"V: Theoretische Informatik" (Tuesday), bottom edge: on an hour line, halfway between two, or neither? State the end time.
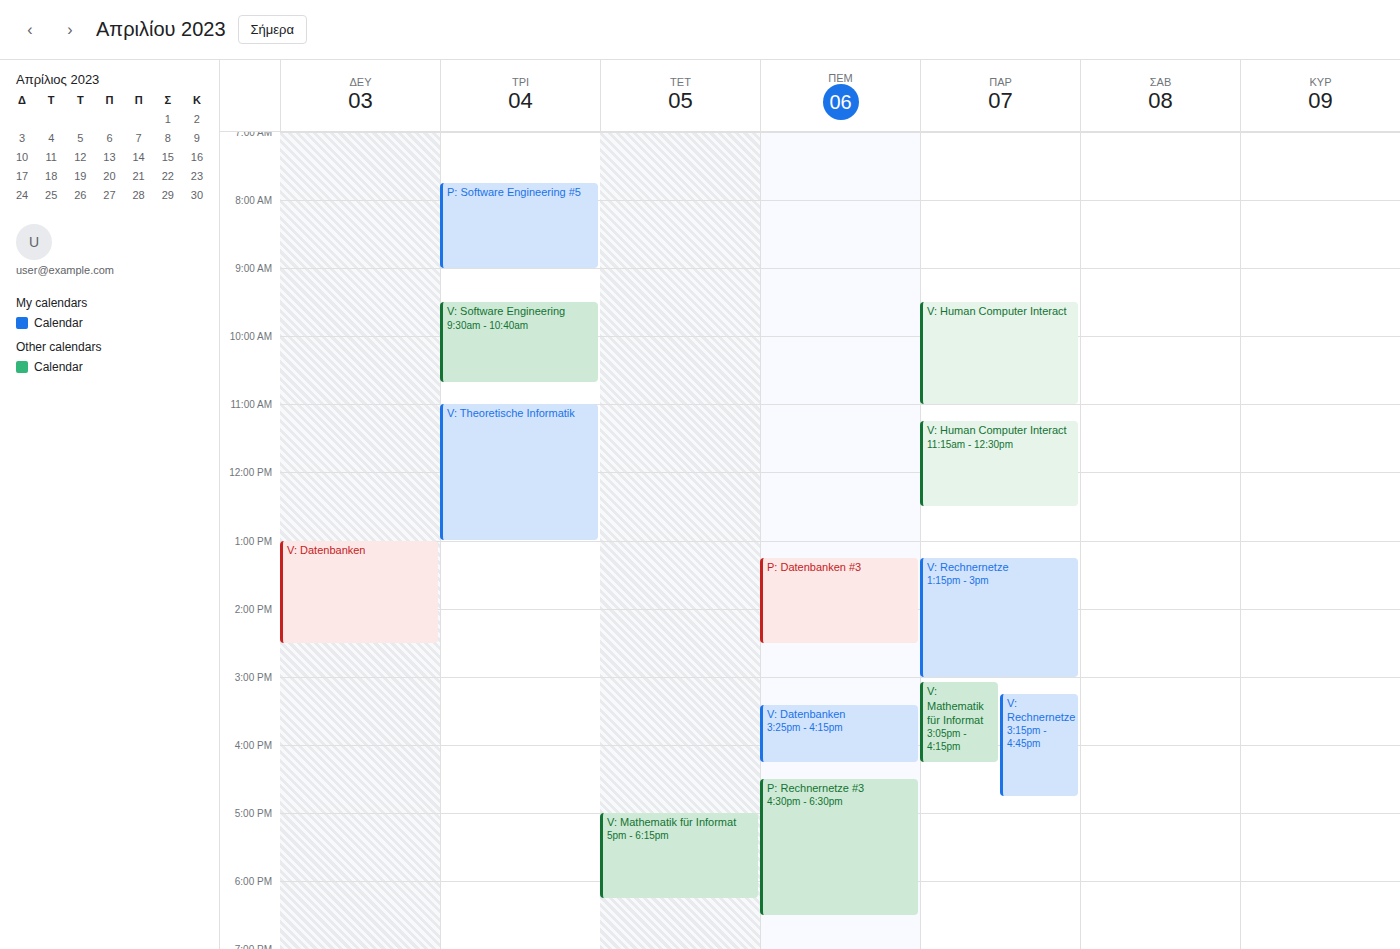
1:00 PM -- exactly on the 1 PM line.